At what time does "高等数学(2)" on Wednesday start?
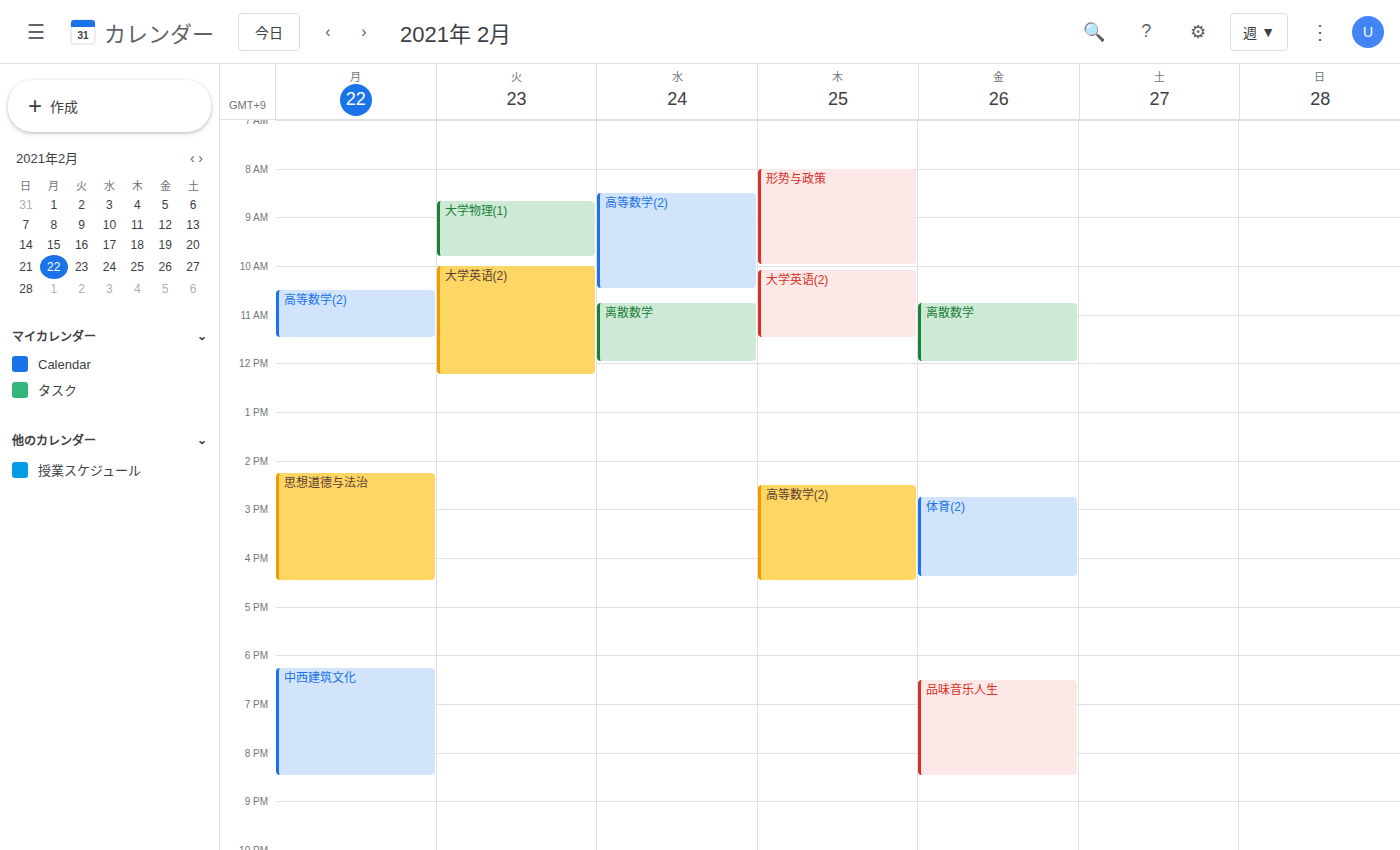
8:30 AM